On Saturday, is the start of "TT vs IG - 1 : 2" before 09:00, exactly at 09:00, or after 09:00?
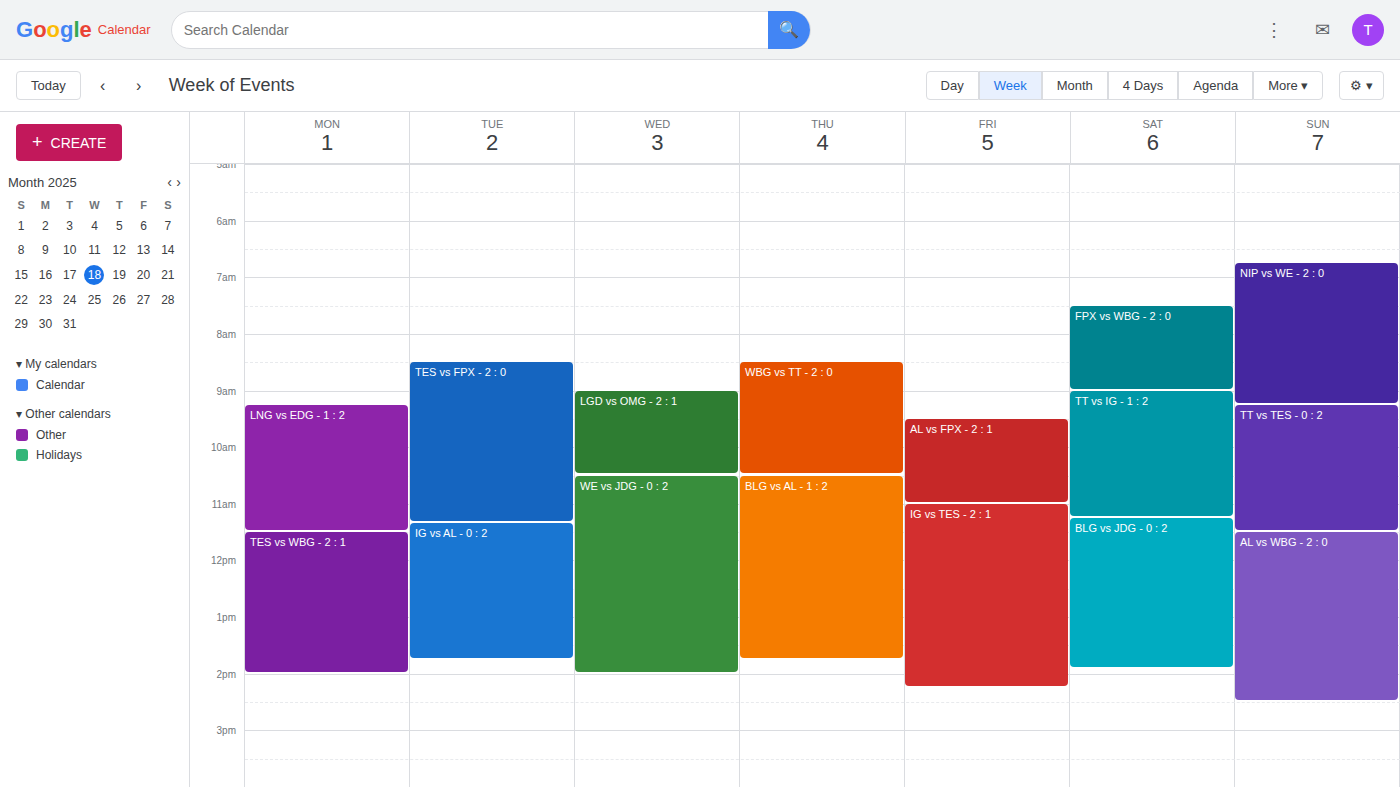
09:00 -- exactly at 09:00, on the 09:00 line.